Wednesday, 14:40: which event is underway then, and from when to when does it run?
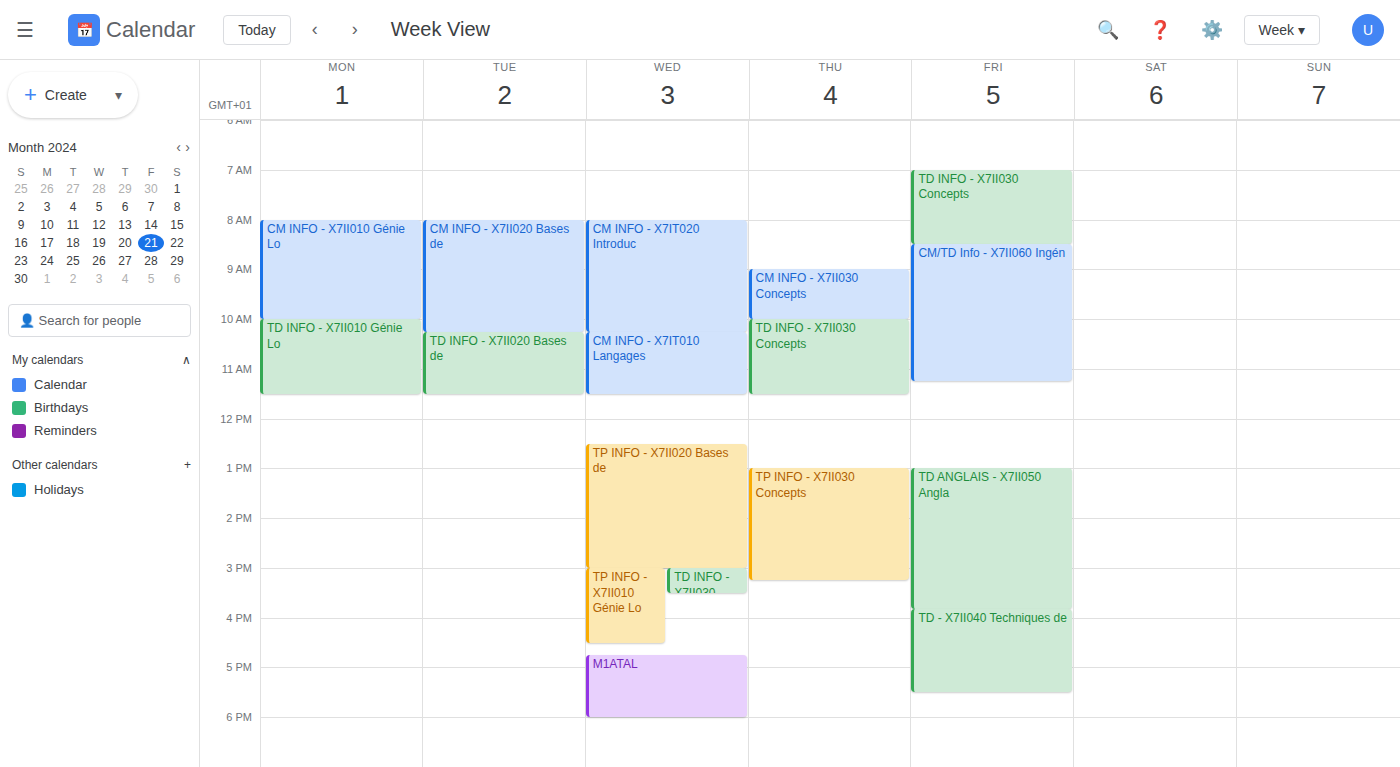
"TP INFO - X7II020 Bases de", 12:30 to 15:00